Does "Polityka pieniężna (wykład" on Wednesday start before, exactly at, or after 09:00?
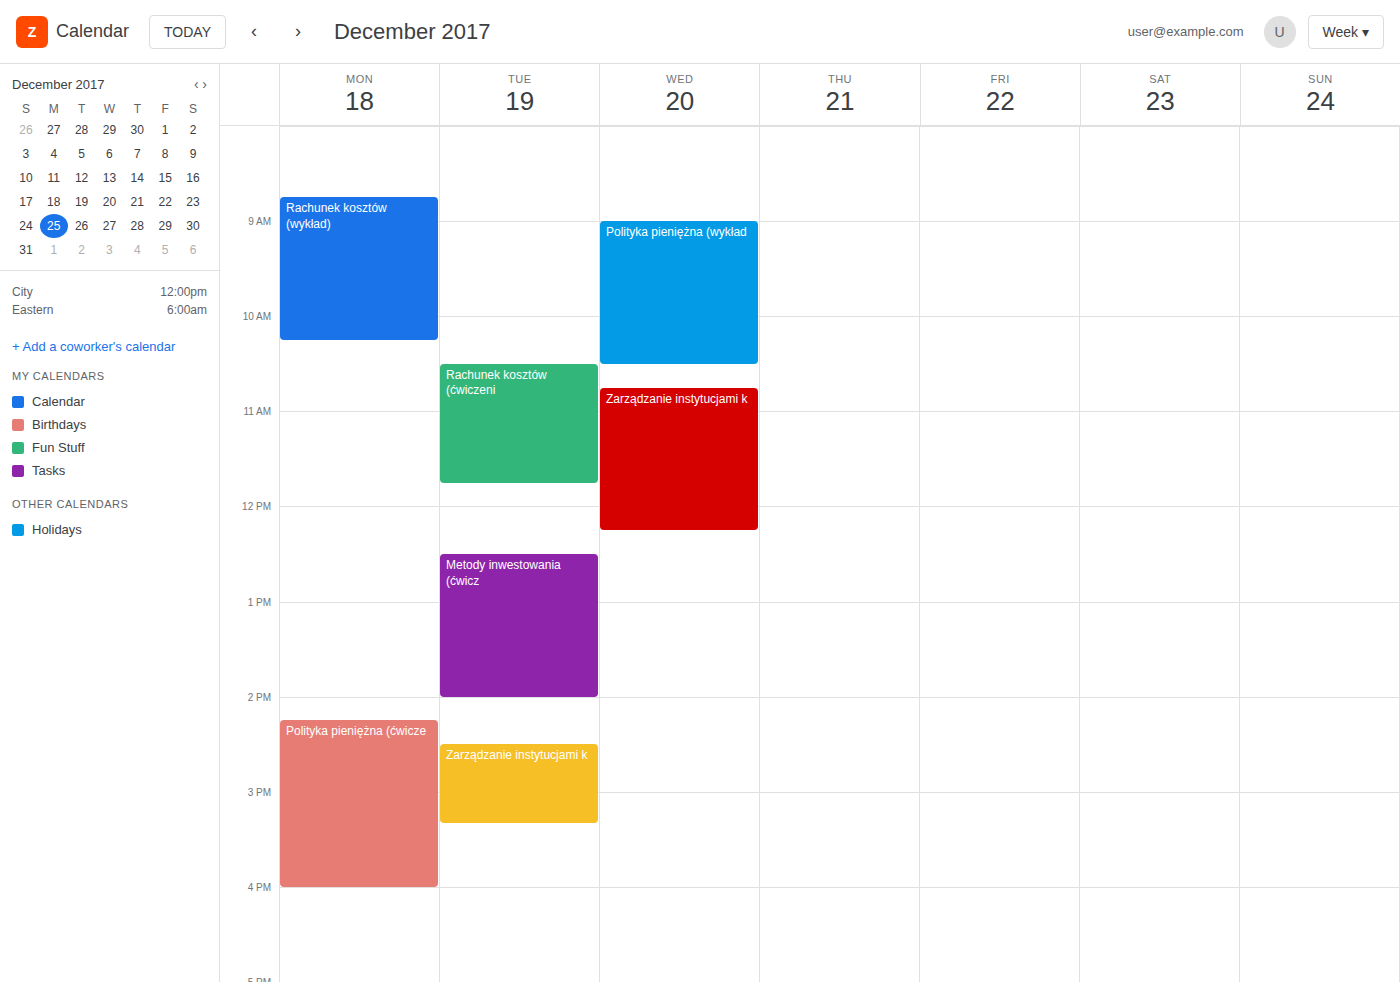
09:00 -- exactly at 09:00, on the 09:00 line.